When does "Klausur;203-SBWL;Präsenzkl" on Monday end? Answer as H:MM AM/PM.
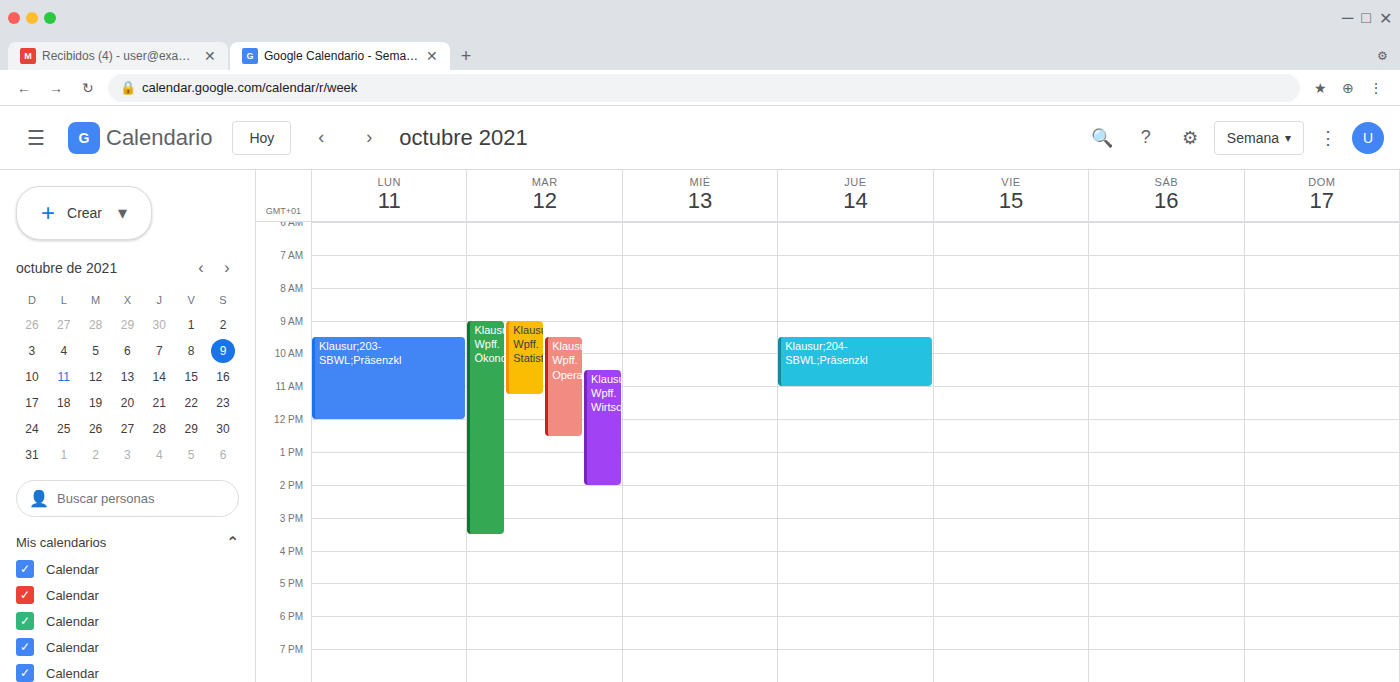
12:00 PM